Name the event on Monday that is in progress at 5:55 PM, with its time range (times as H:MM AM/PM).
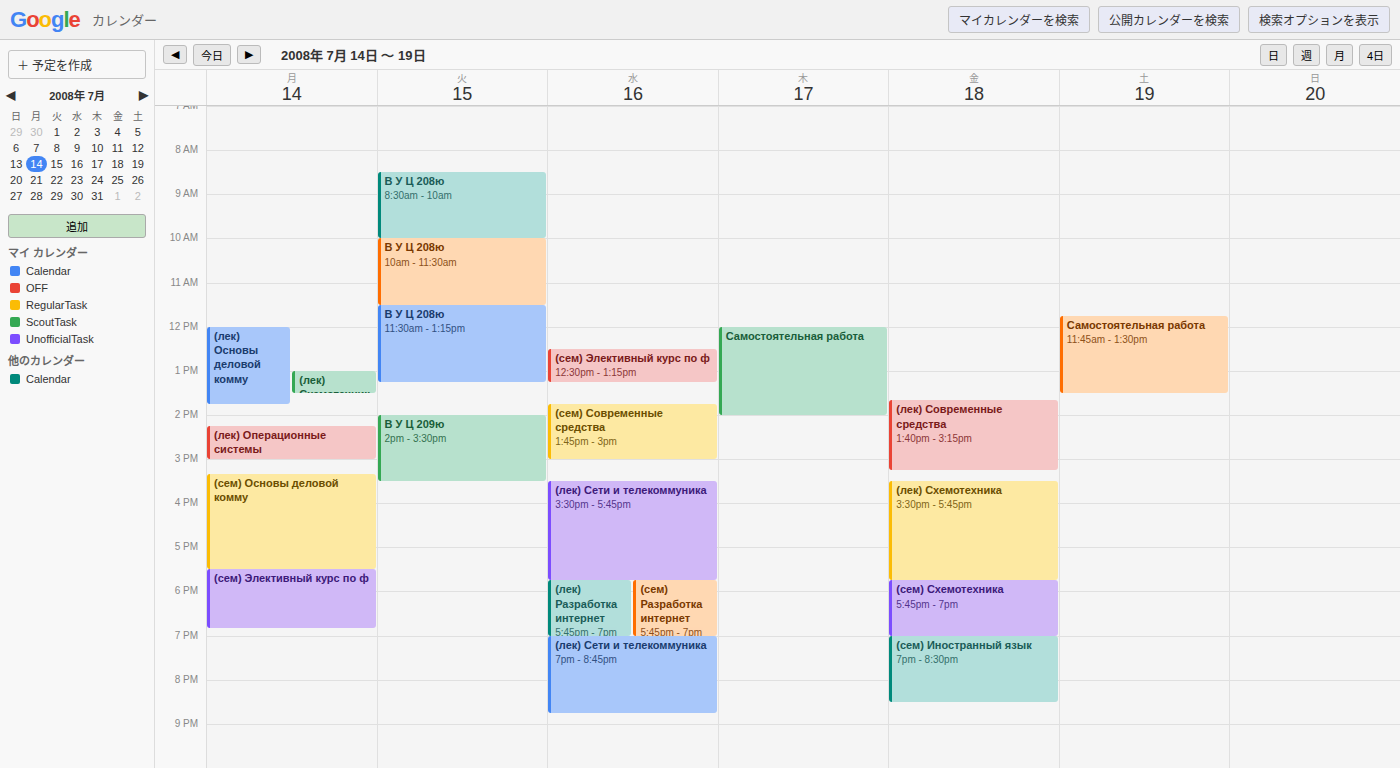
"(сем) Элективный курс по ф", 5:30 PM to 6:50 PM